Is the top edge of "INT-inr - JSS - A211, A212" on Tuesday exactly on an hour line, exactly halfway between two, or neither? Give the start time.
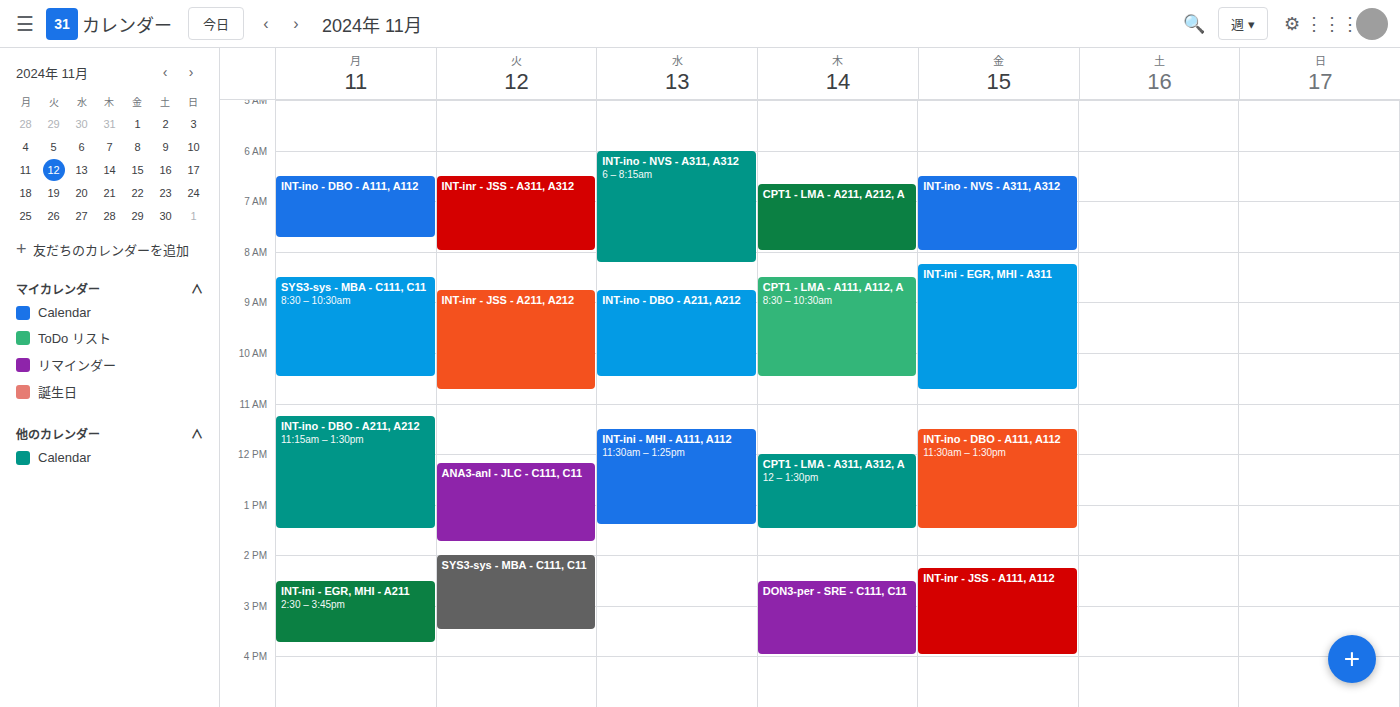
8:45 AM -- neither: three quarters of the way from the 8 AM line to the 9 AM line.